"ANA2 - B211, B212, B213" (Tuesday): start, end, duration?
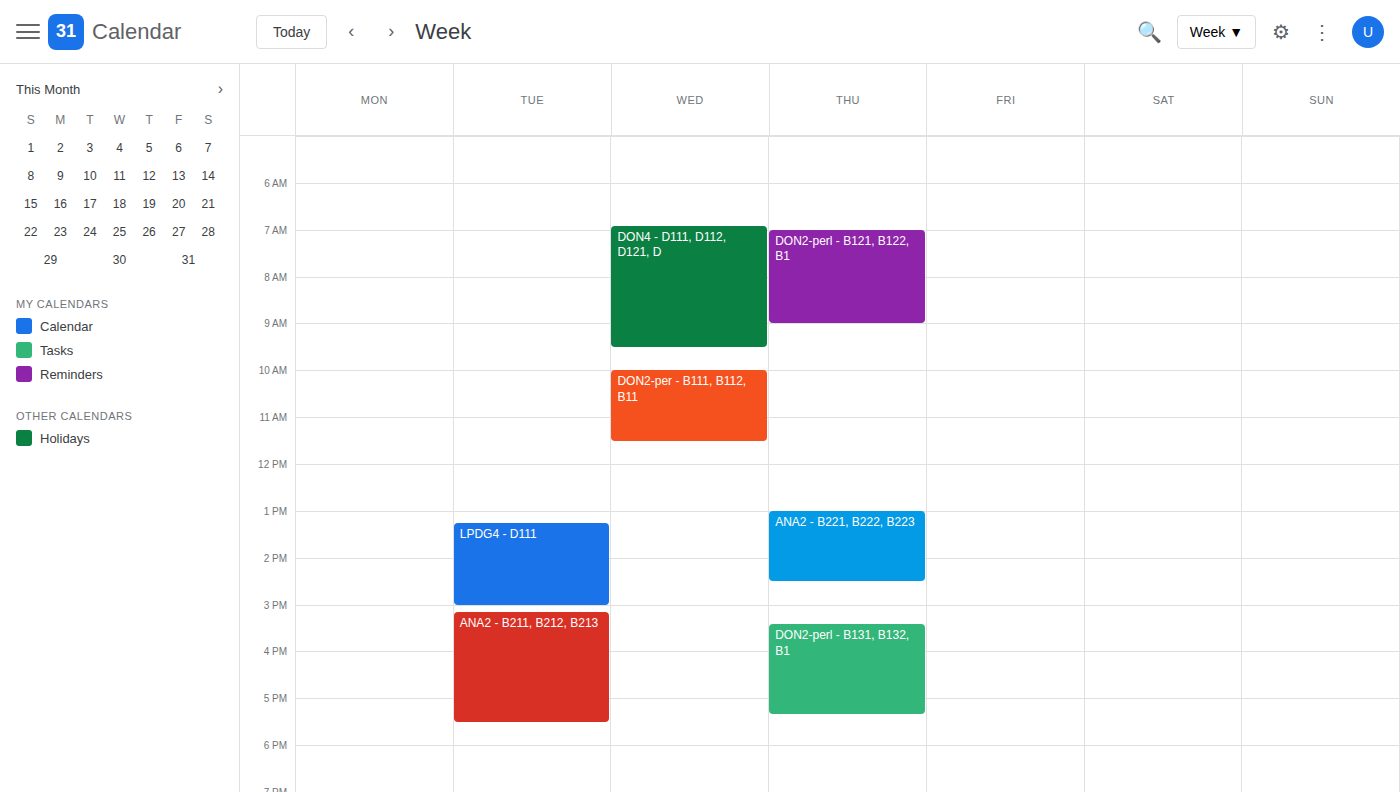
3:10 PM to 5:30 PM, 2 hours 20 minutes